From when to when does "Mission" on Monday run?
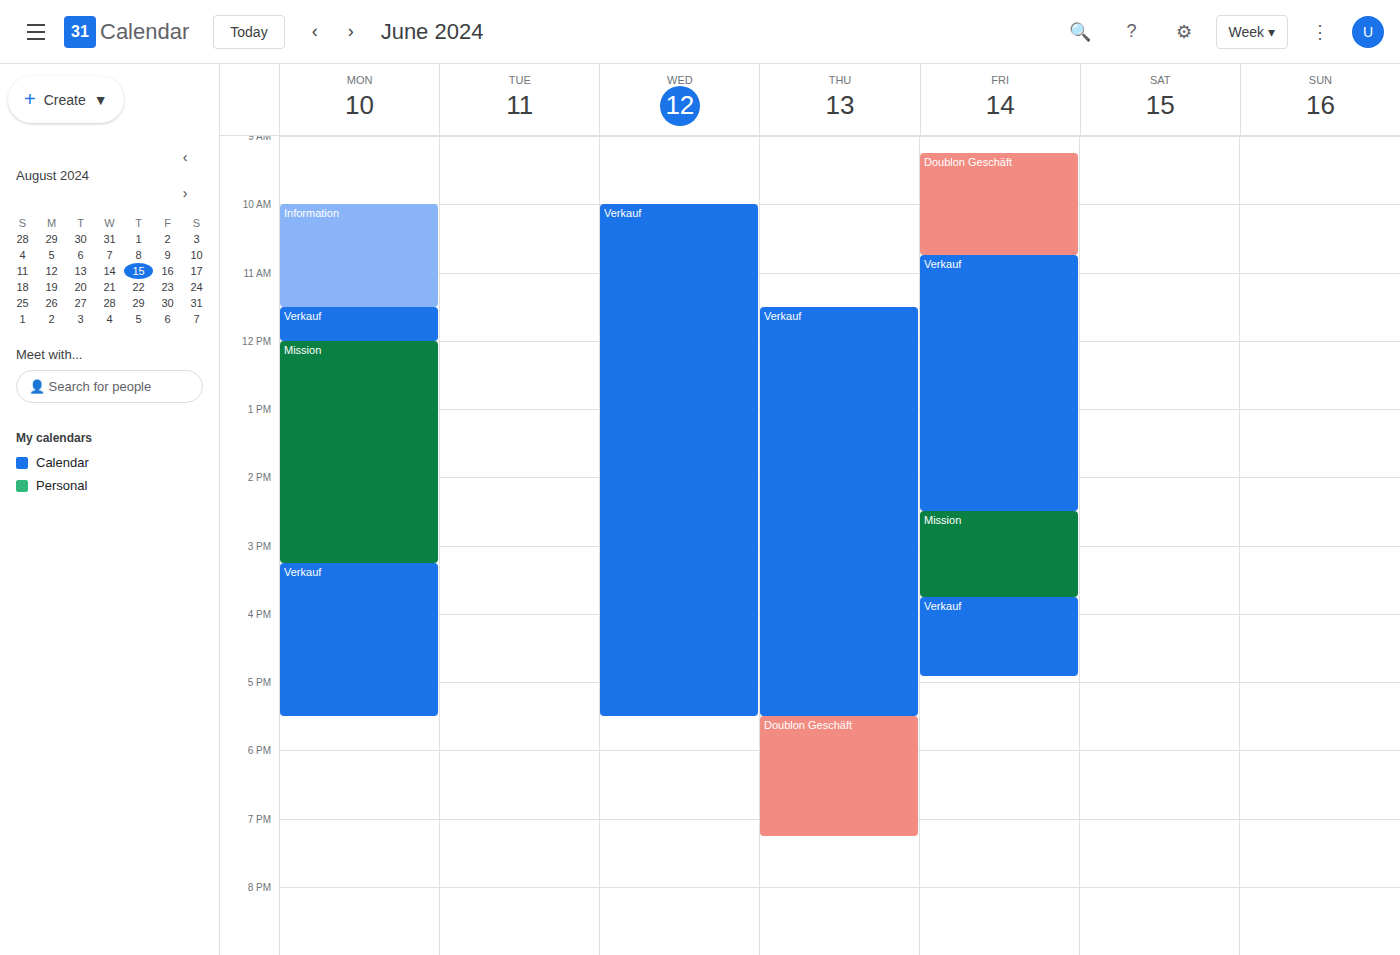
12:00 PM to 3:15 PM